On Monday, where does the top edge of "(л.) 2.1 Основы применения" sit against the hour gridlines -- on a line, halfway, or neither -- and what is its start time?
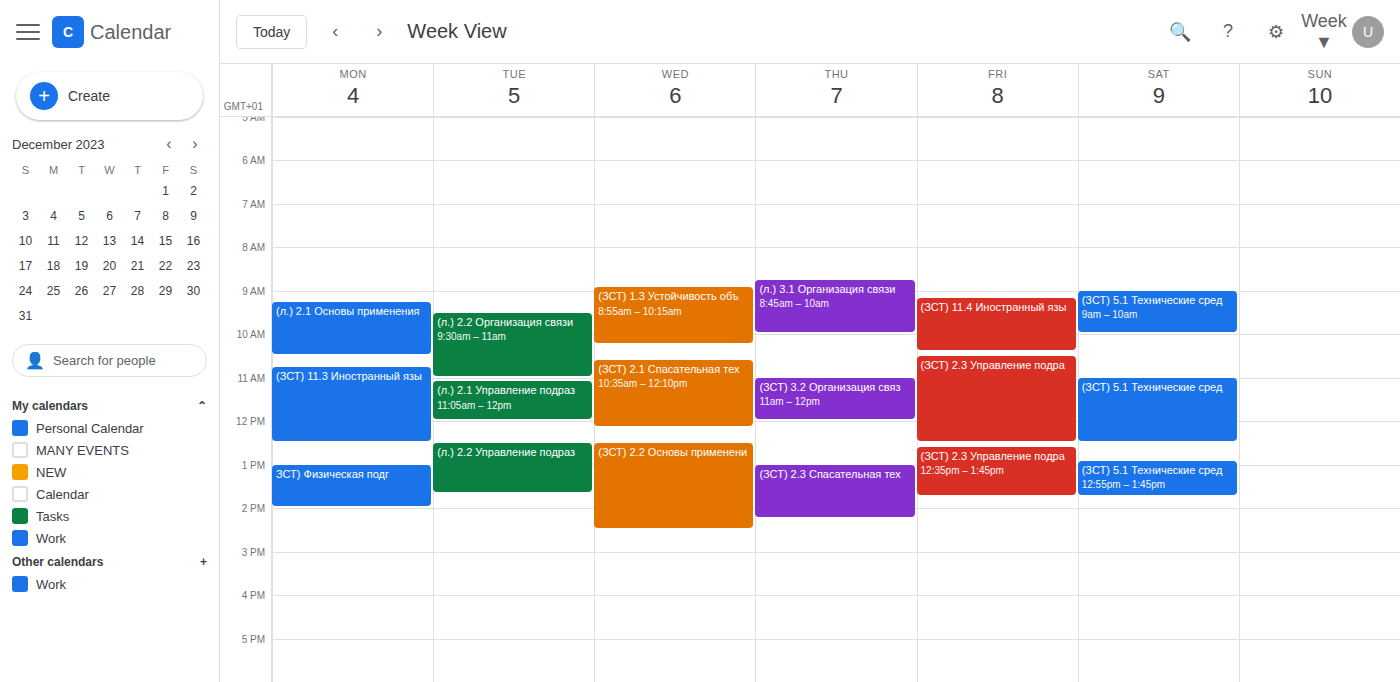
9:15 AM -- neither: a quarter of the way from the 9 AM line to the 10 AM line.